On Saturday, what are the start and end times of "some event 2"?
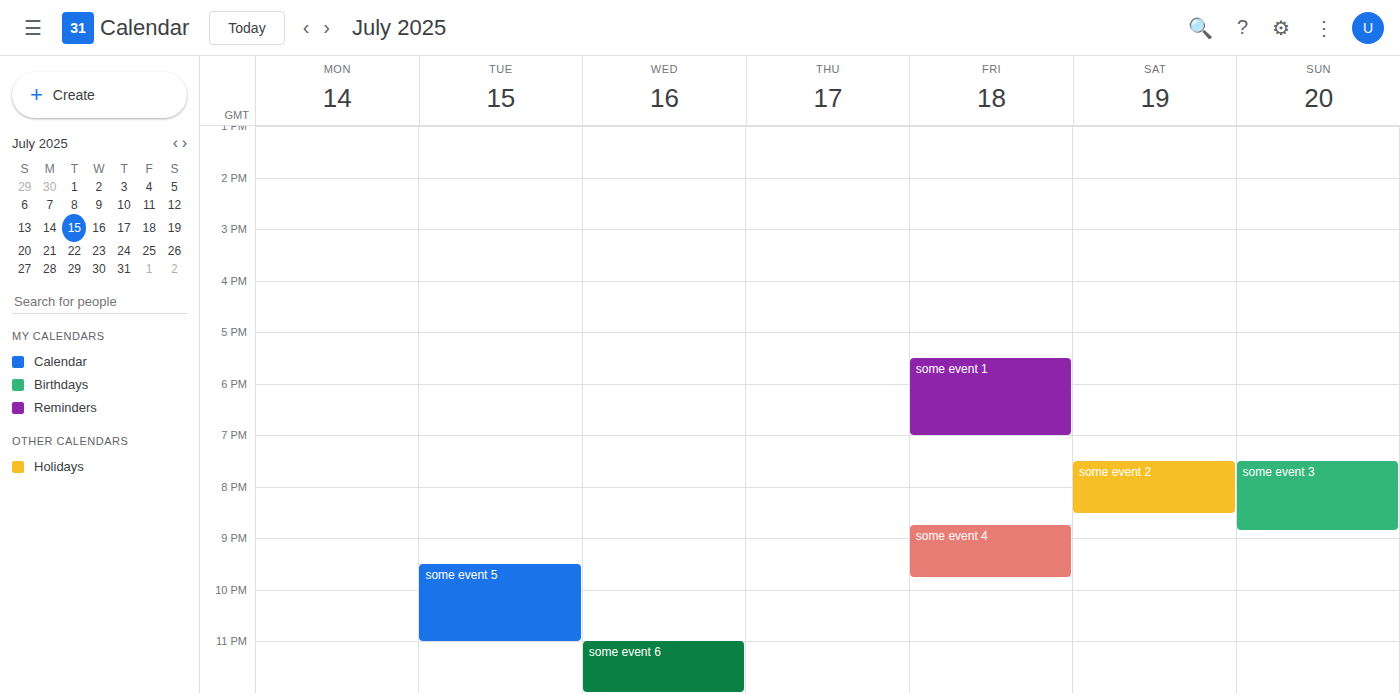
7:30 PM to 8:30 PM